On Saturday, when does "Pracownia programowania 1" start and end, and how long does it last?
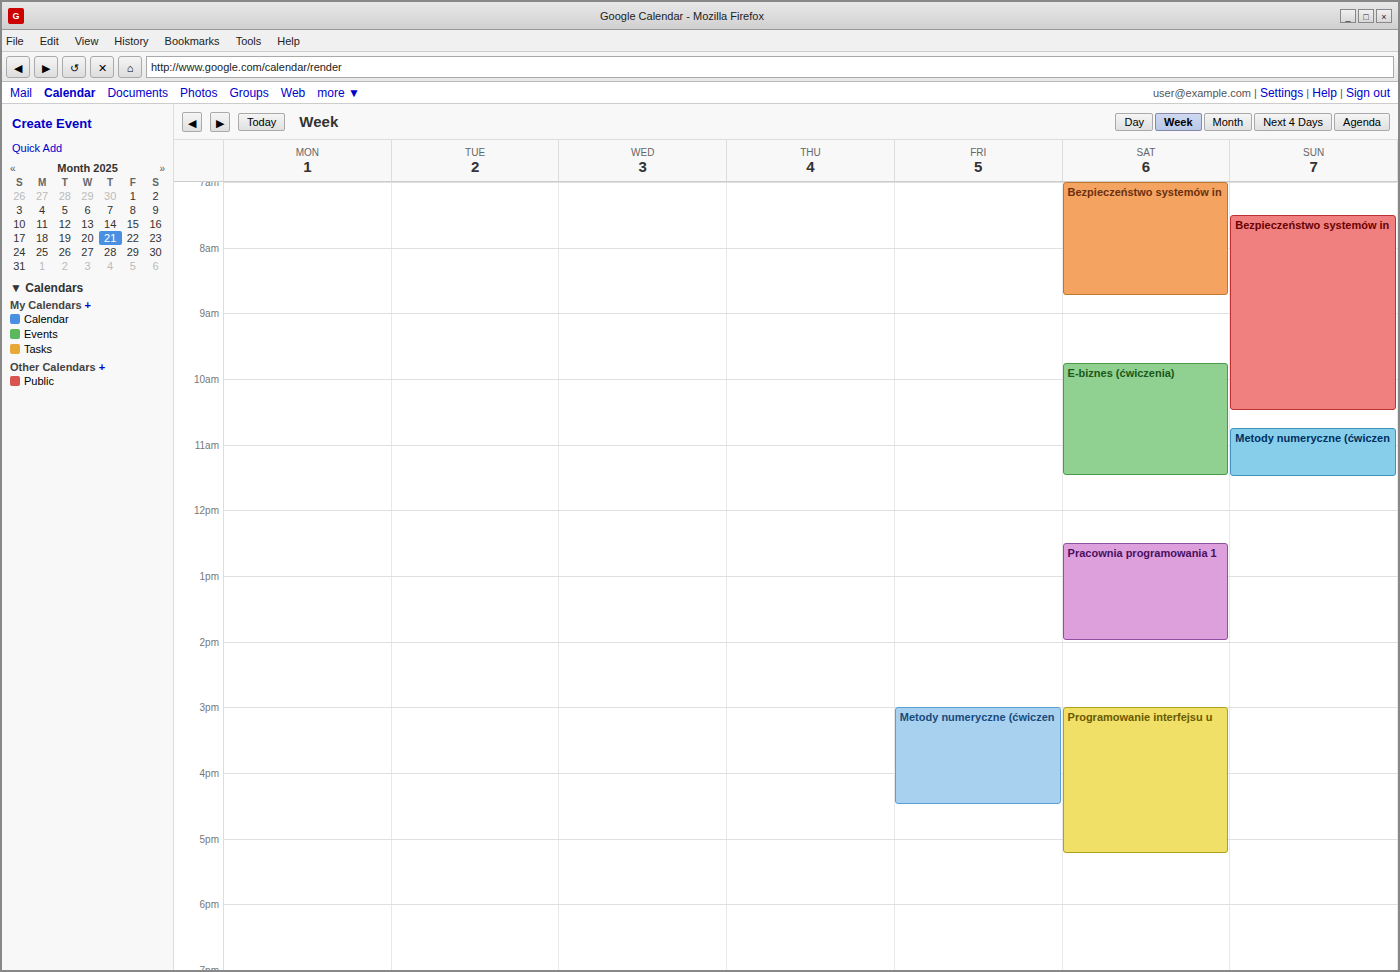
12:30 PM to 2:00 PM, 1 hour 30 minutes